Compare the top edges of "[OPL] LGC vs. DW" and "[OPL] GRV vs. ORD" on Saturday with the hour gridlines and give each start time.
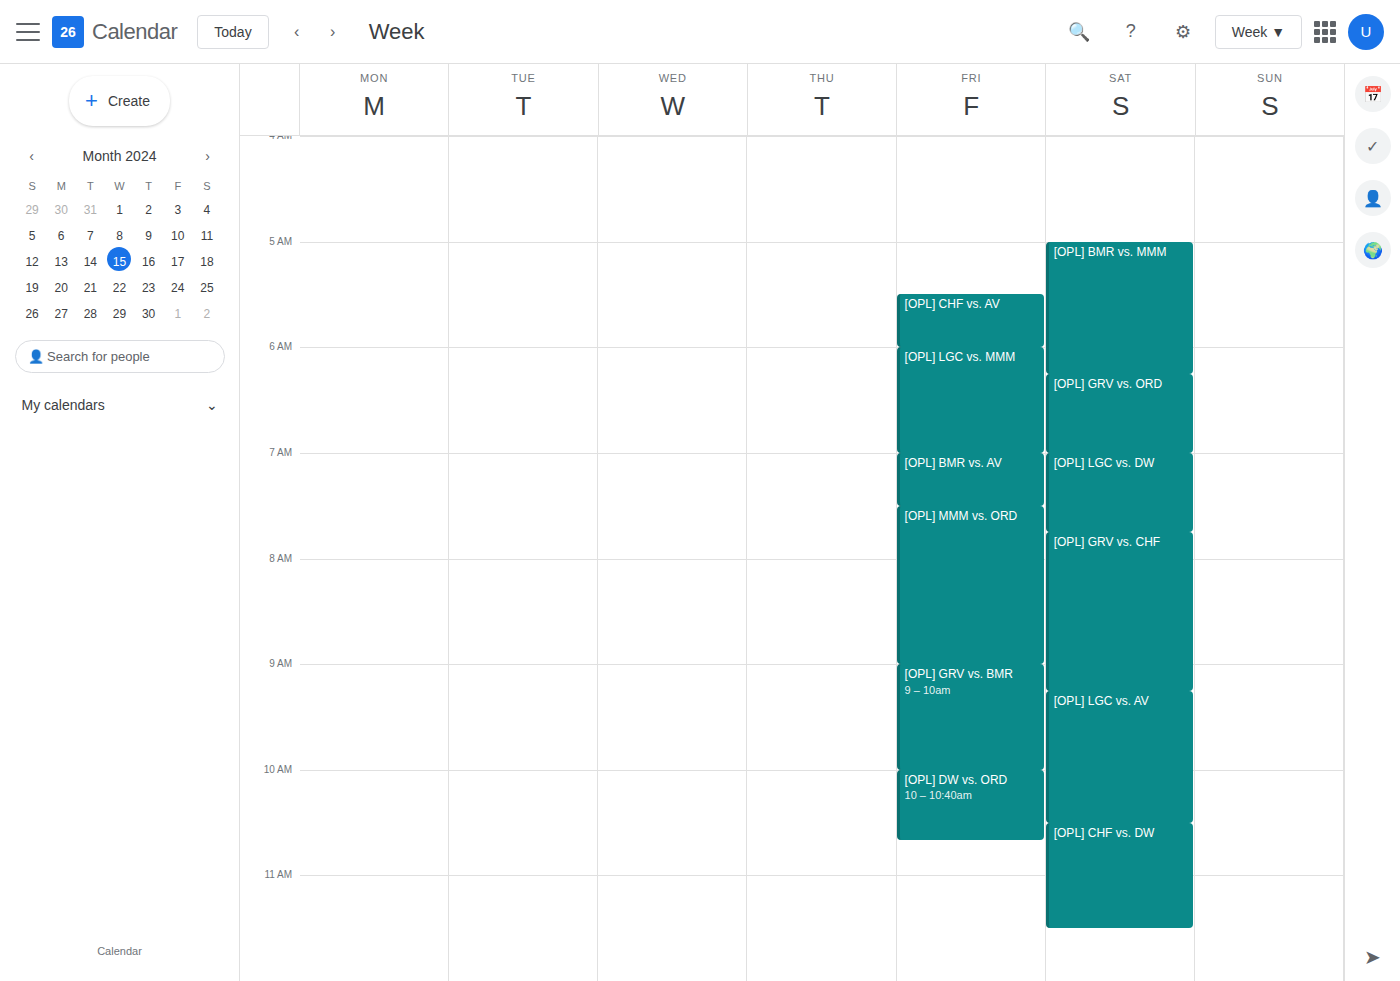
"[OPL] LGC vs. DW": 7:00 AM, exactly on the 7 AM line. "[OPL] GRV vs. ORD": 6:15 AM, neither: a quarter of the way from the 6 AM line to the 7 AM line.